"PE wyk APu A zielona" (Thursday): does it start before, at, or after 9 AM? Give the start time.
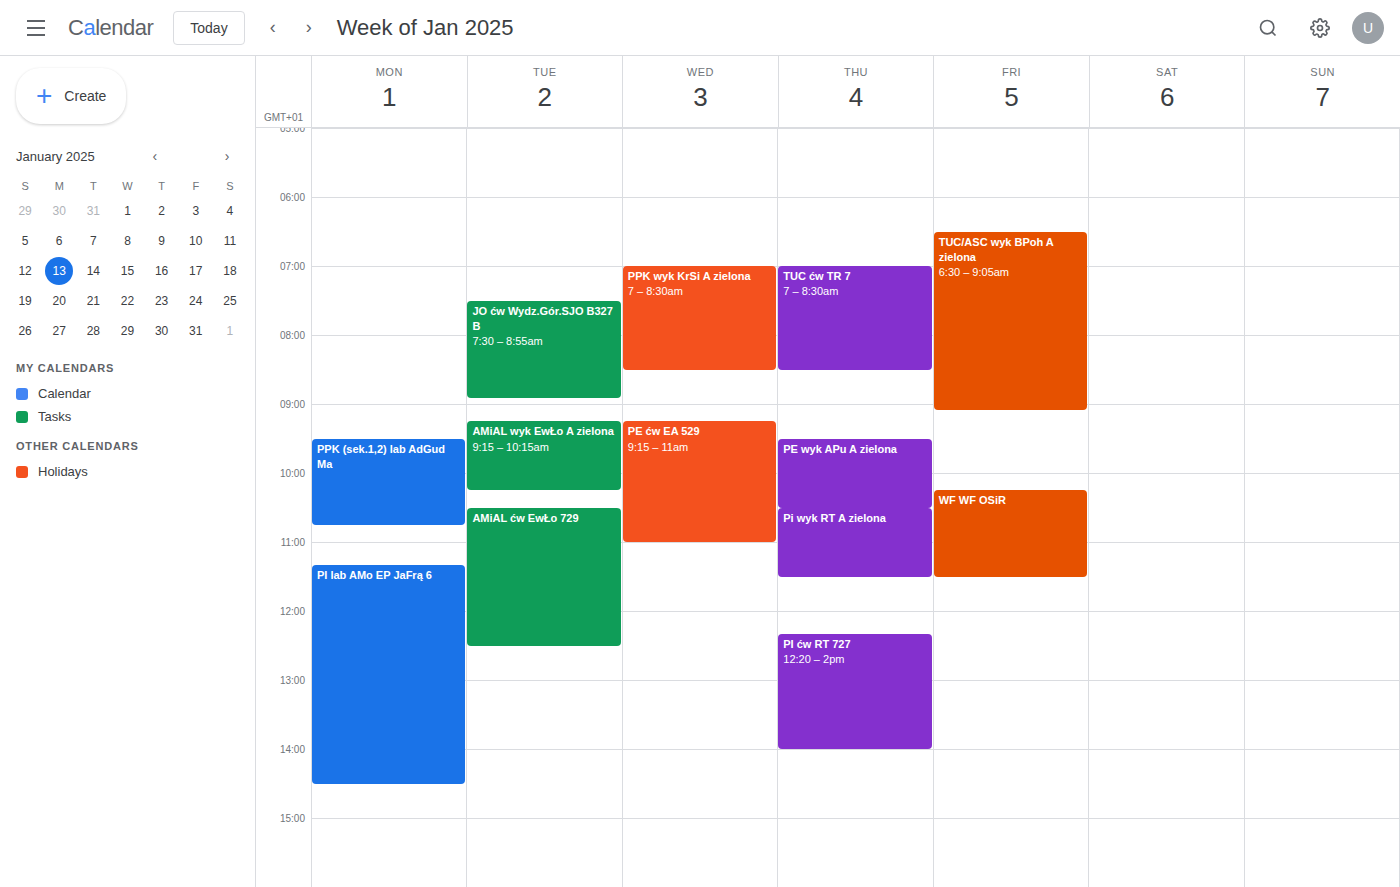
9:30 AM -- after 9 AM, 30 minutes below the 9 AM line.